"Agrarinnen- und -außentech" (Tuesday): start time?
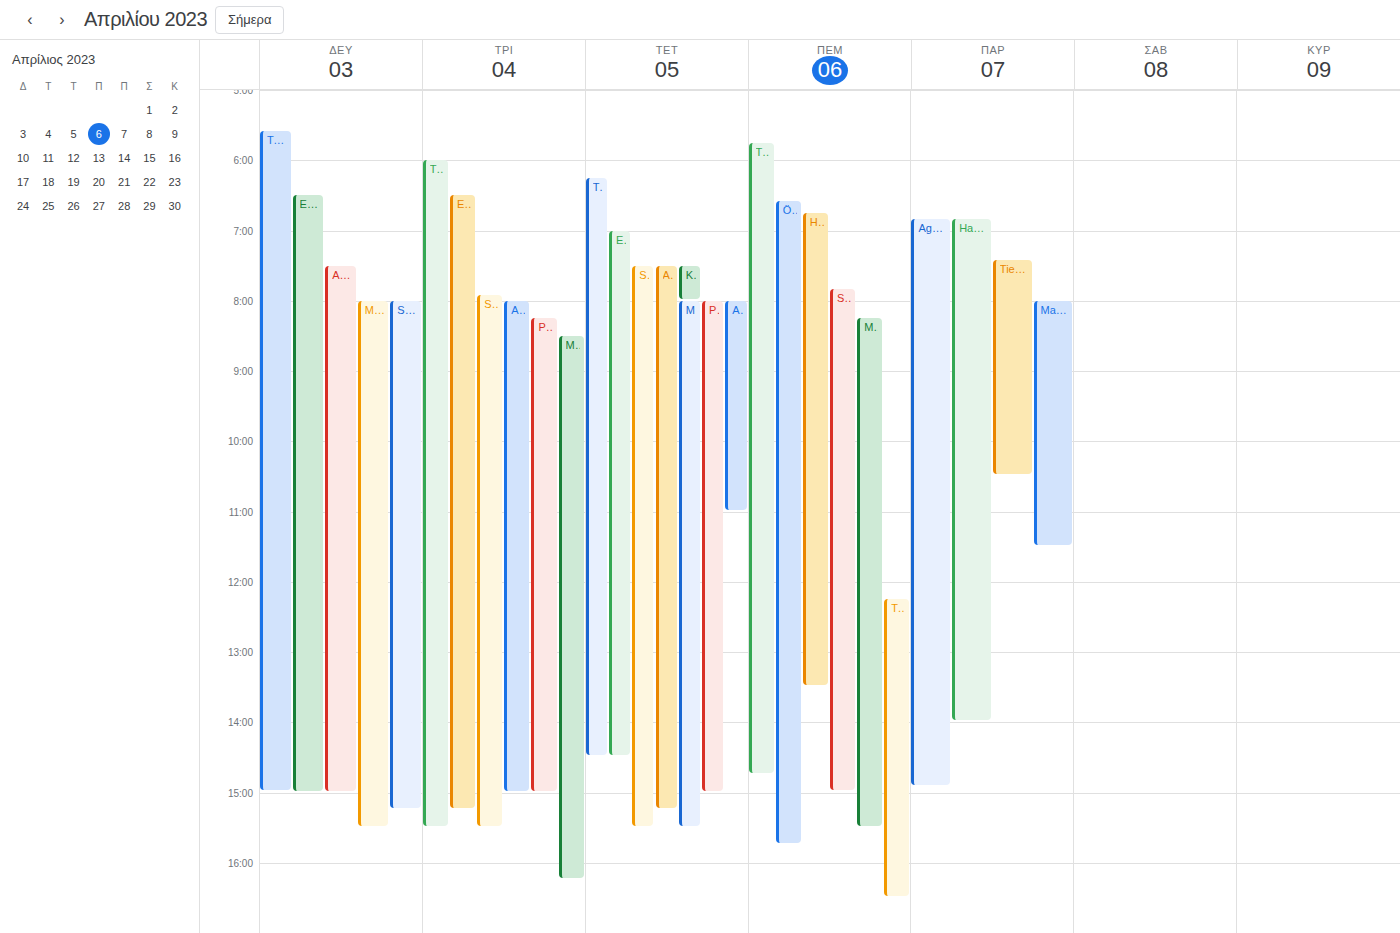
8:00 AM